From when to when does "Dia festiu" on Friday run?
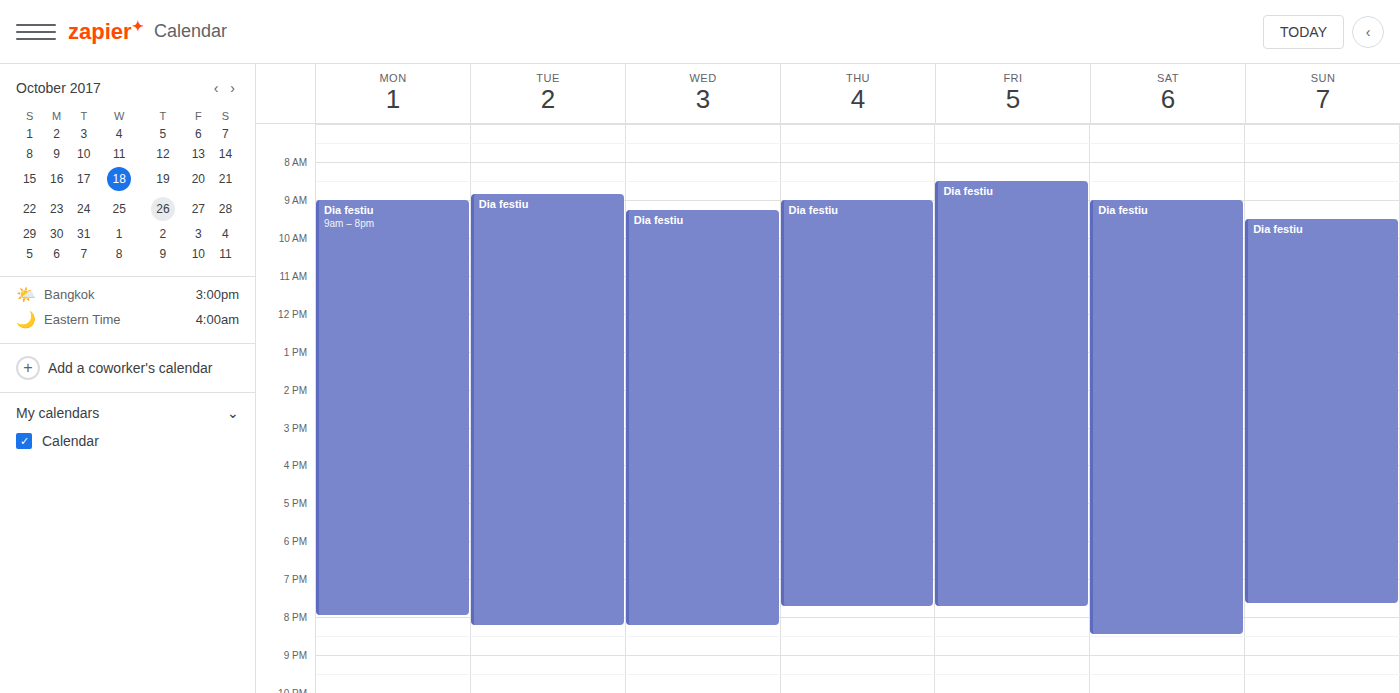
08:30 to 19:45